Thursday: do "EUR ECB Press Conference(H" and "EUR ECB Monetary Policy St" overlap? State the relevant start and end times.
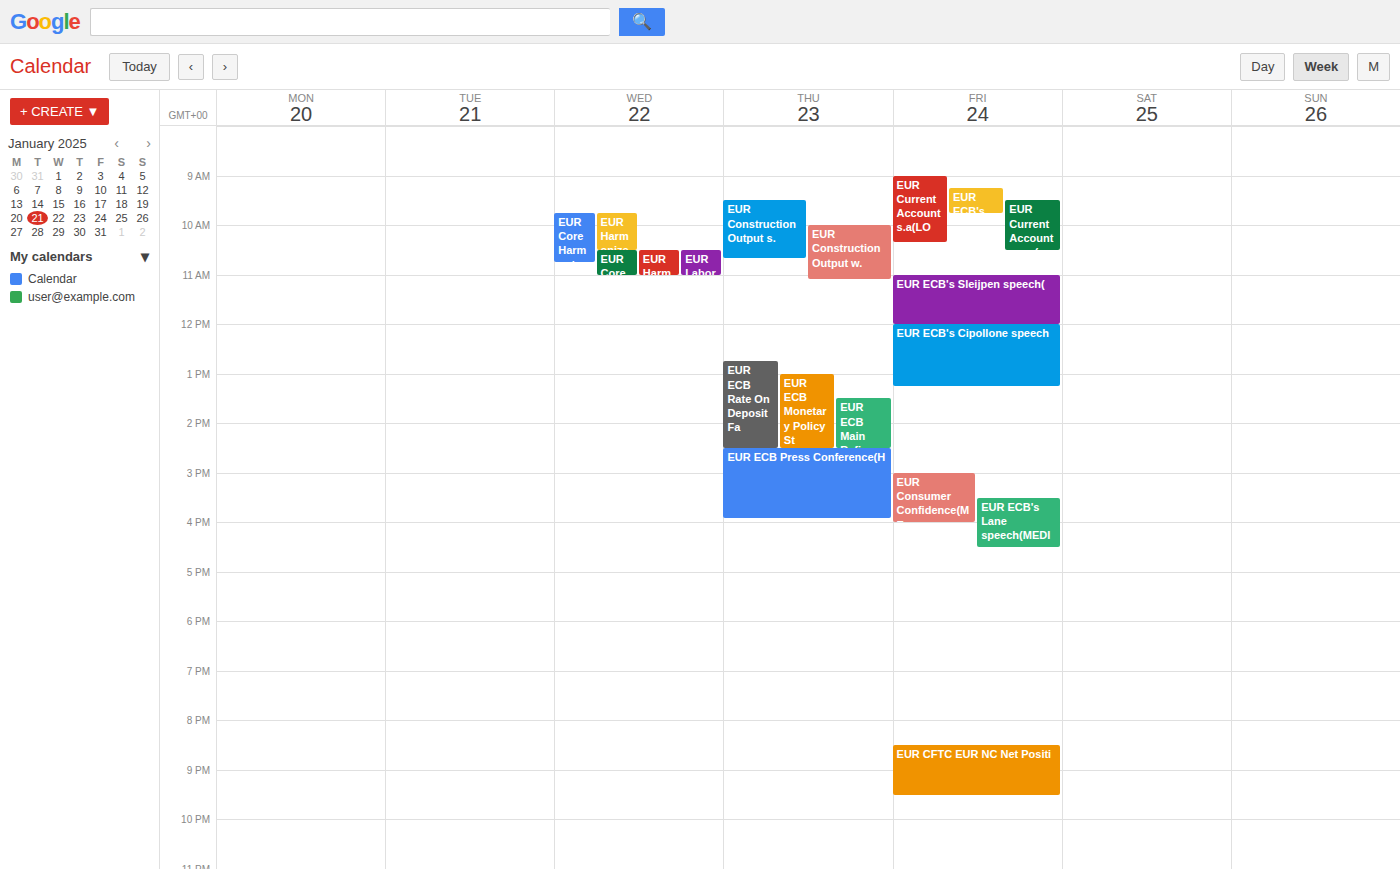
"EUR ECB Monetary Policy St" ends at 2:30 PM, exactly when "EUR ECB Press Conference(H" starts -- they touch but do not overlap.